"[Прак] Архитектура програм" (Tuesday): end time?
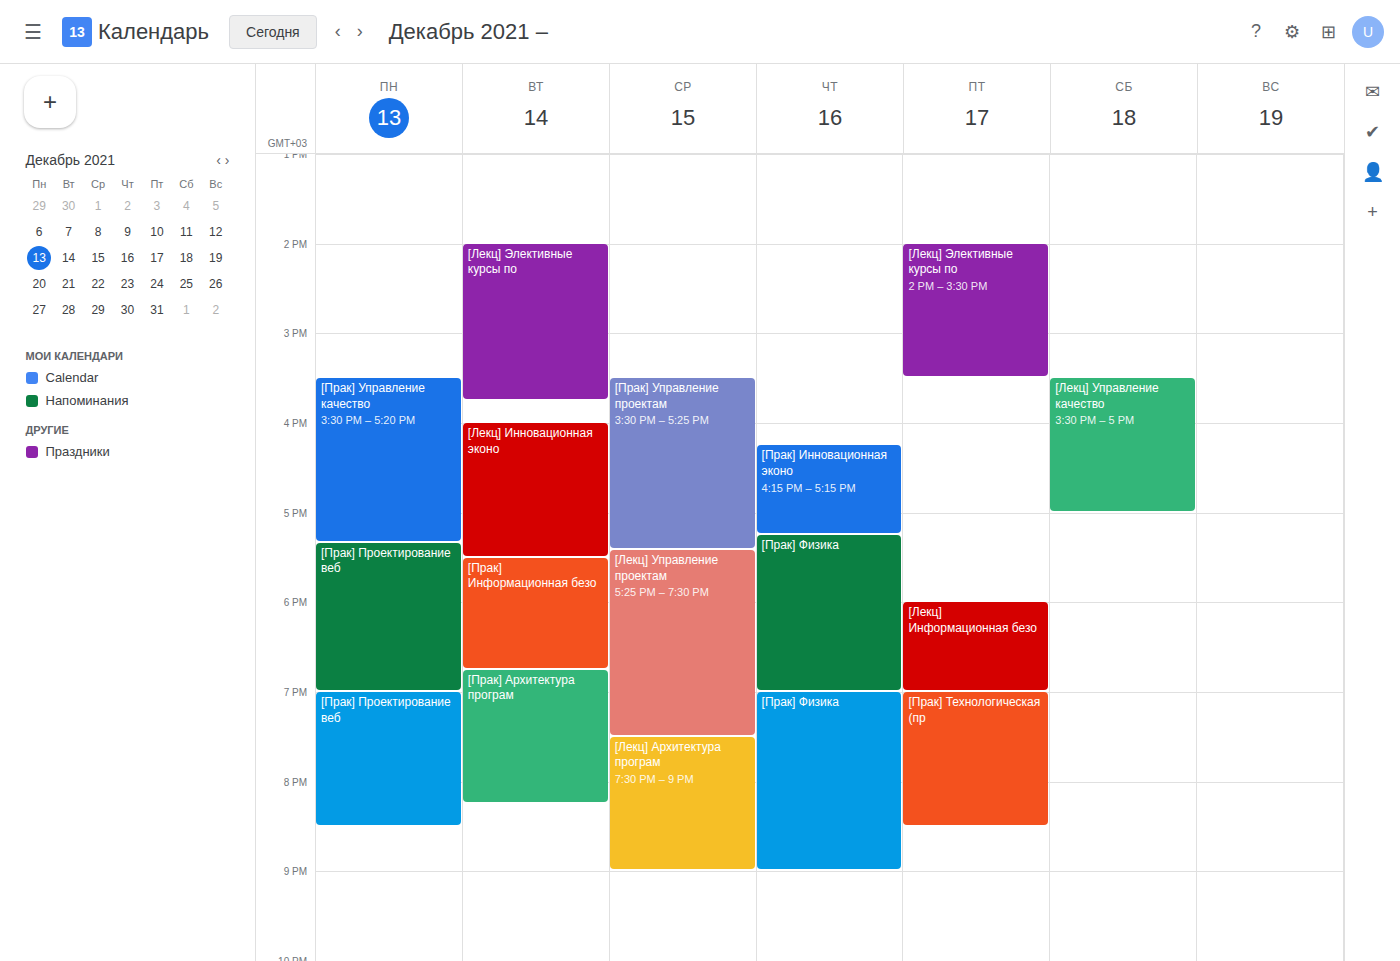
8:15 PM